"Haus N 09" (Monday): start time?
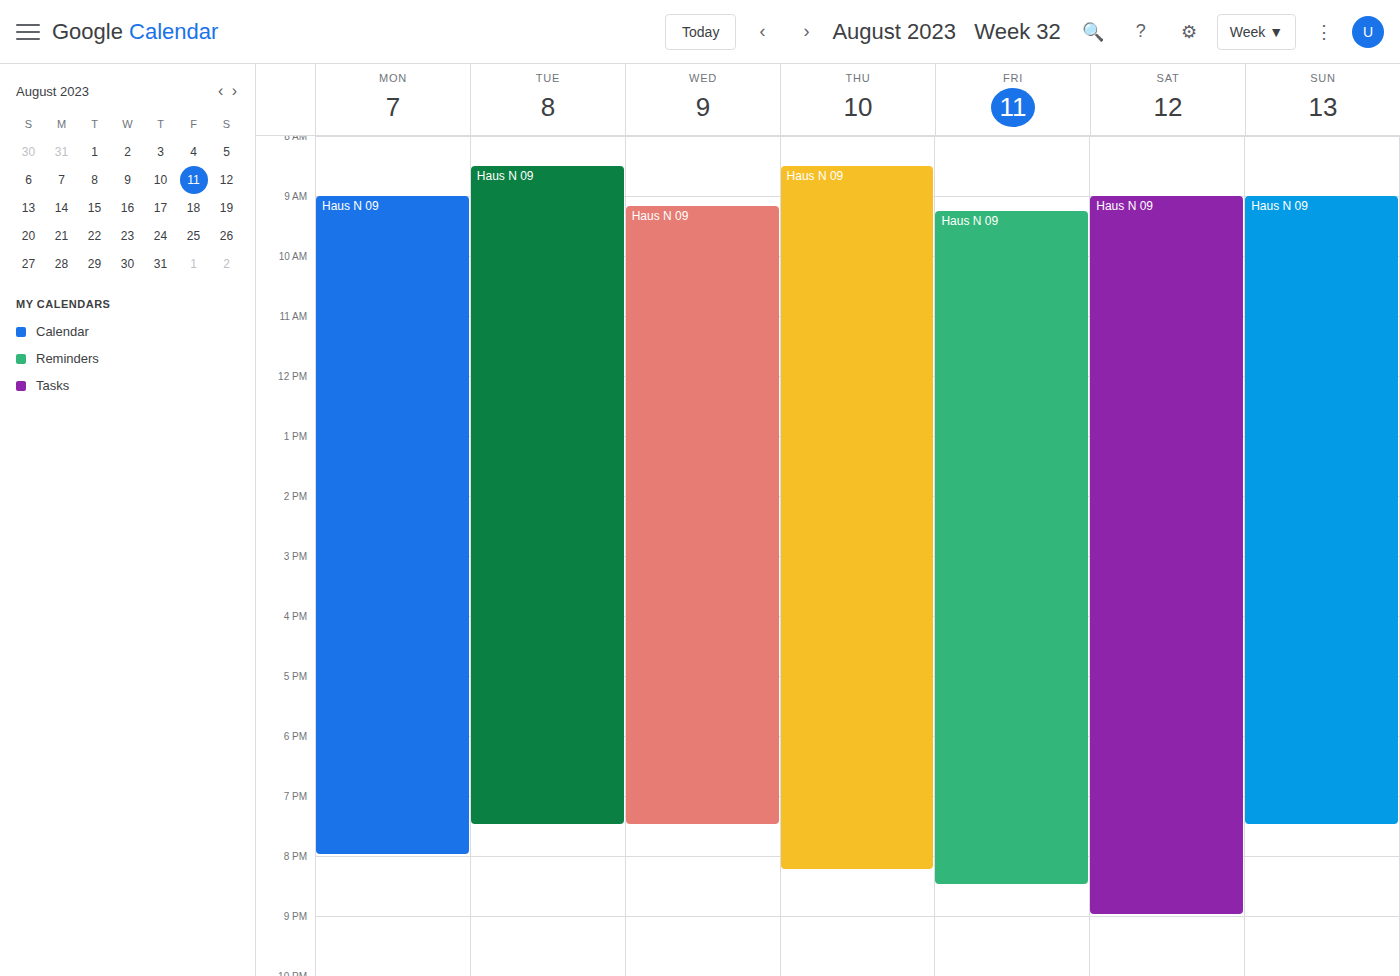
9:00 AM